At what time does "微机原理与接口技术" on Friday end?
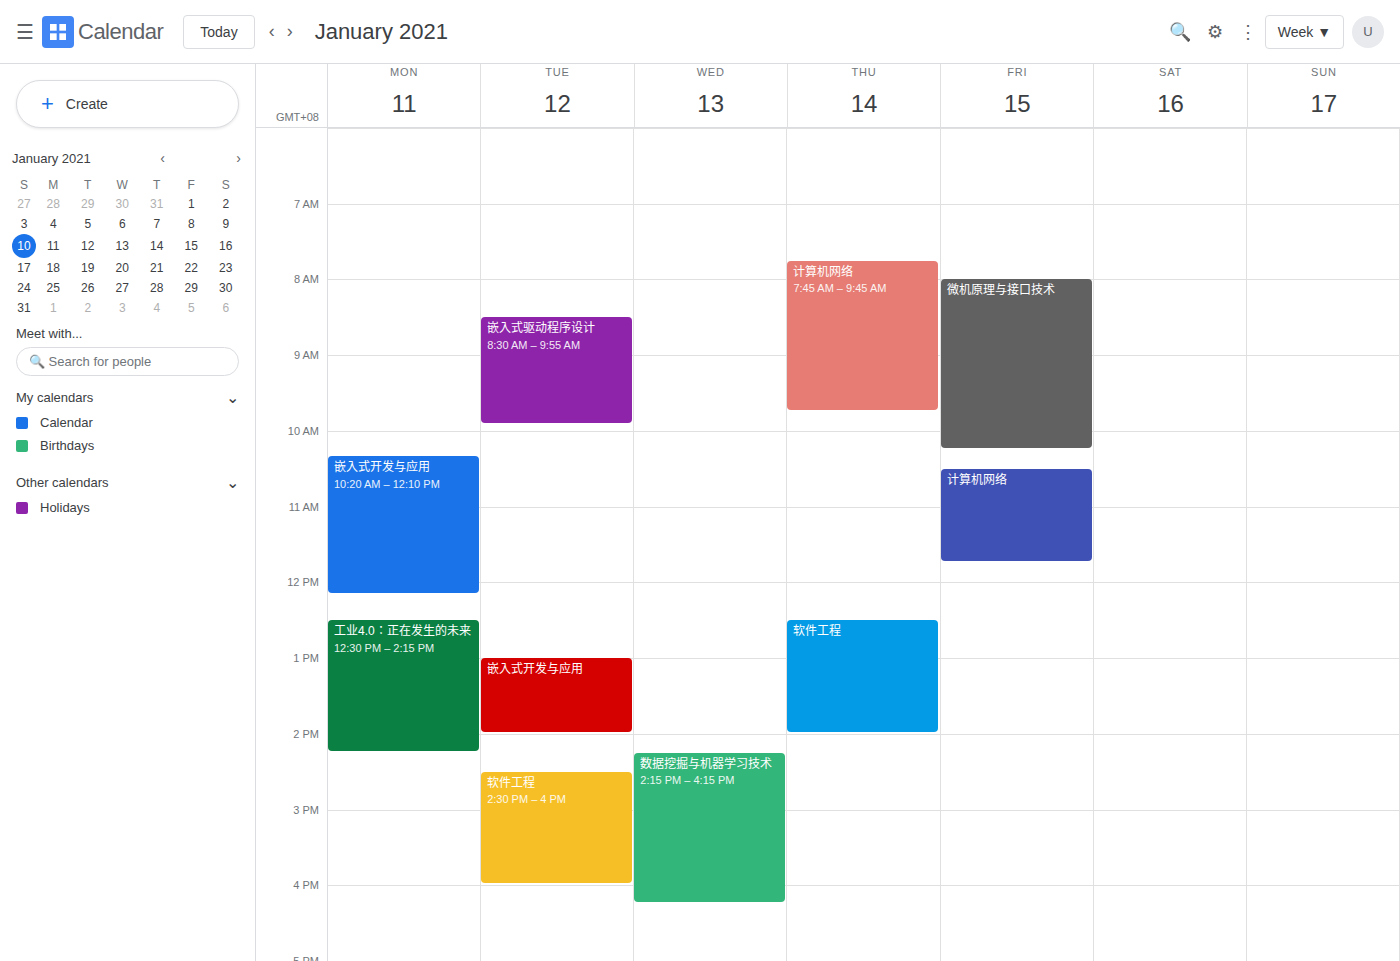
10:15